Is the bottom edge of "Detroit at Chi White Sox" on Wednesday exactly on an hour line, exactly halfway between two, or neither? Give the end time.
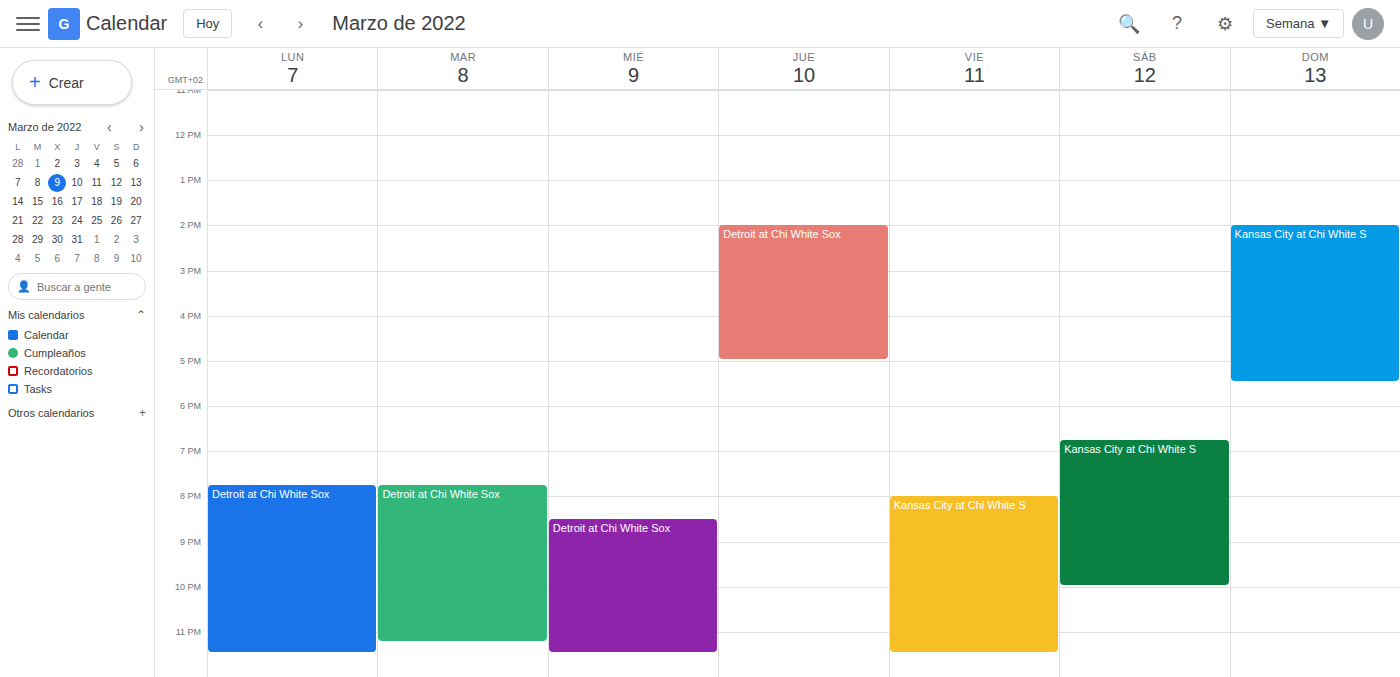
11:30 PM -- halfway between the 11 PM and 12 AM lines.